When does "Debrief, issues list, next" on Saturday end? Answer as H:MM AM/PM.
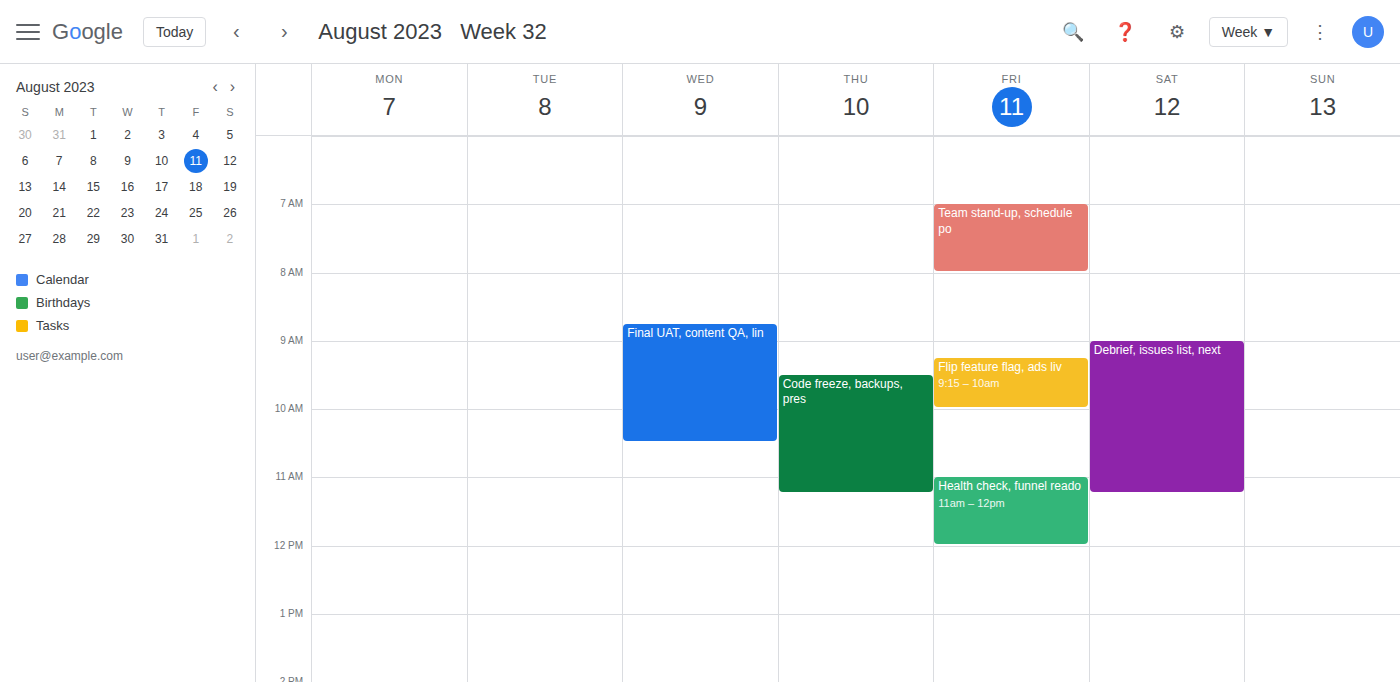
11:15 AM